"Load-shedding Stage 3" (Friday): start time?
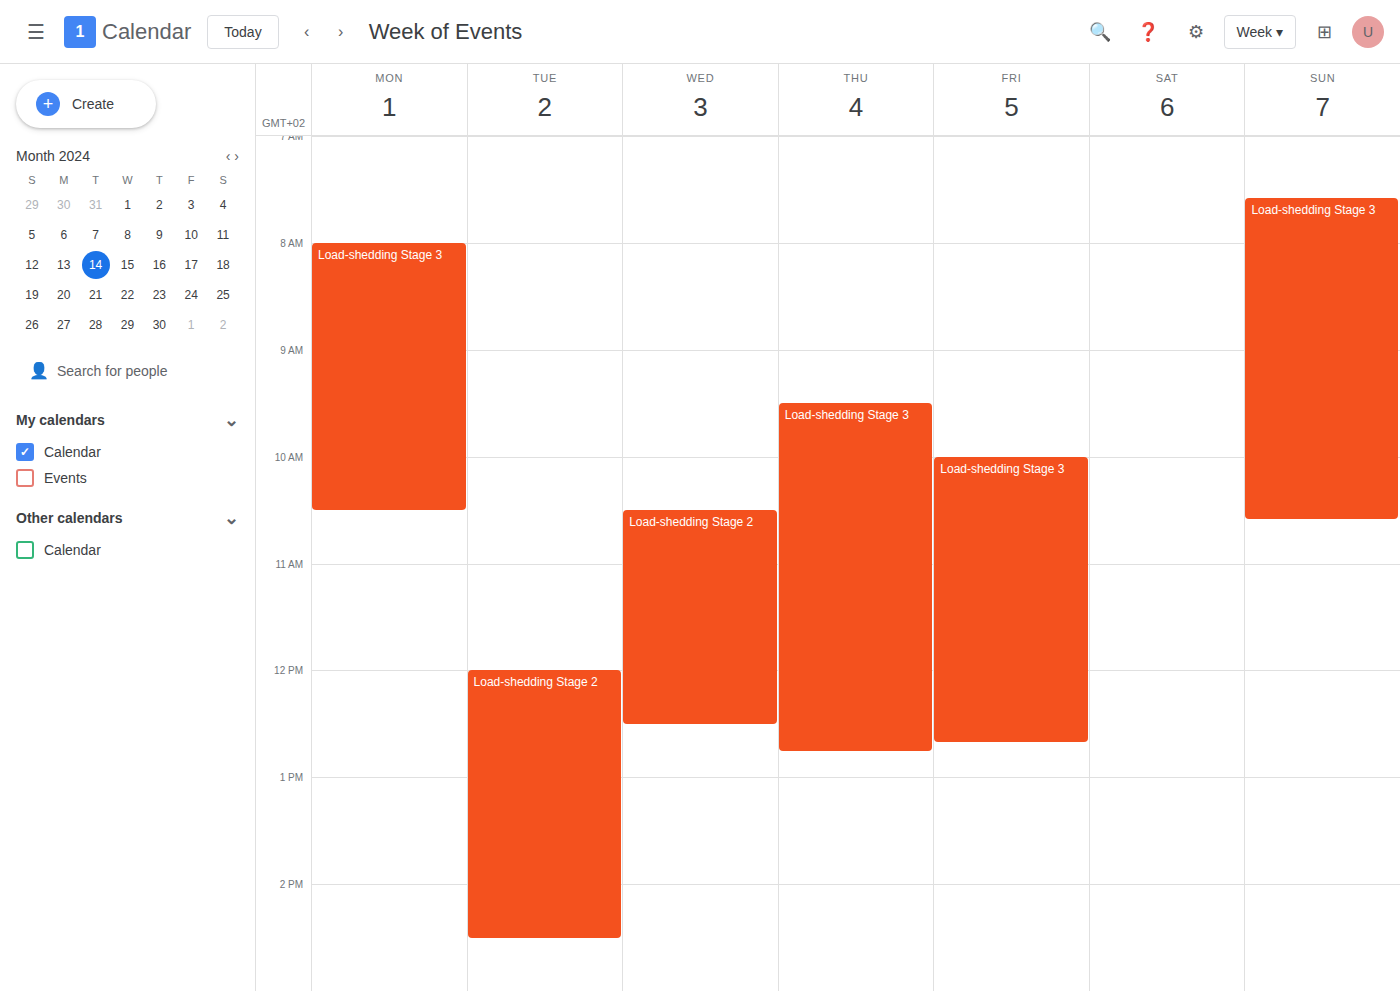
10:00 AM